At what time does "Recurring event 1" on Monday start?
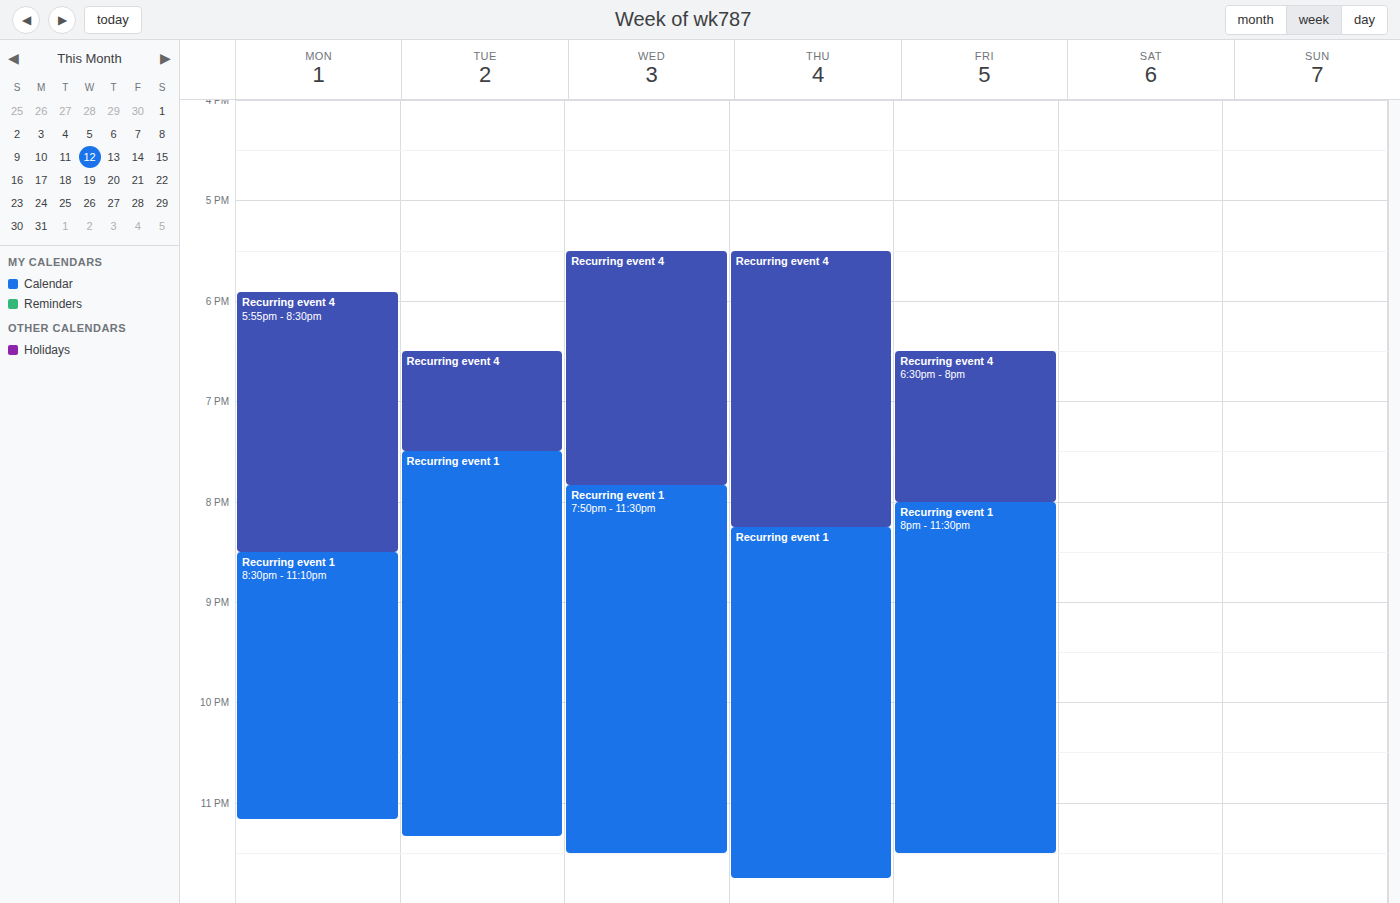
8:30 PM